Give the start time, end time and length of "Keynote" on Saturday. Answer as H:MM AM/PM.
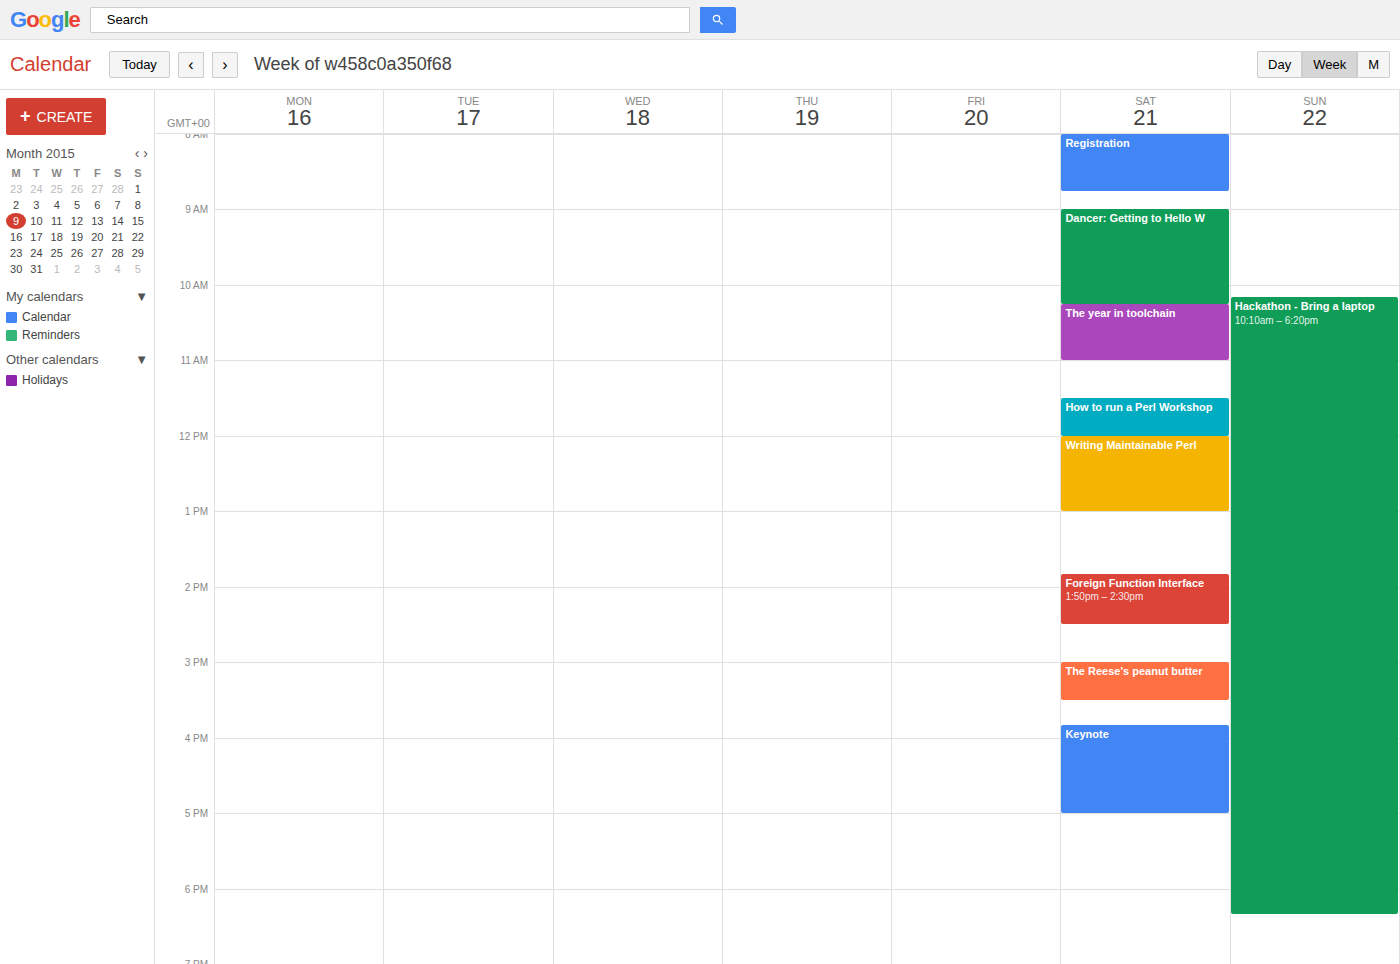
3:50 PM to 5:00 PM, 1 hour 10 minutes